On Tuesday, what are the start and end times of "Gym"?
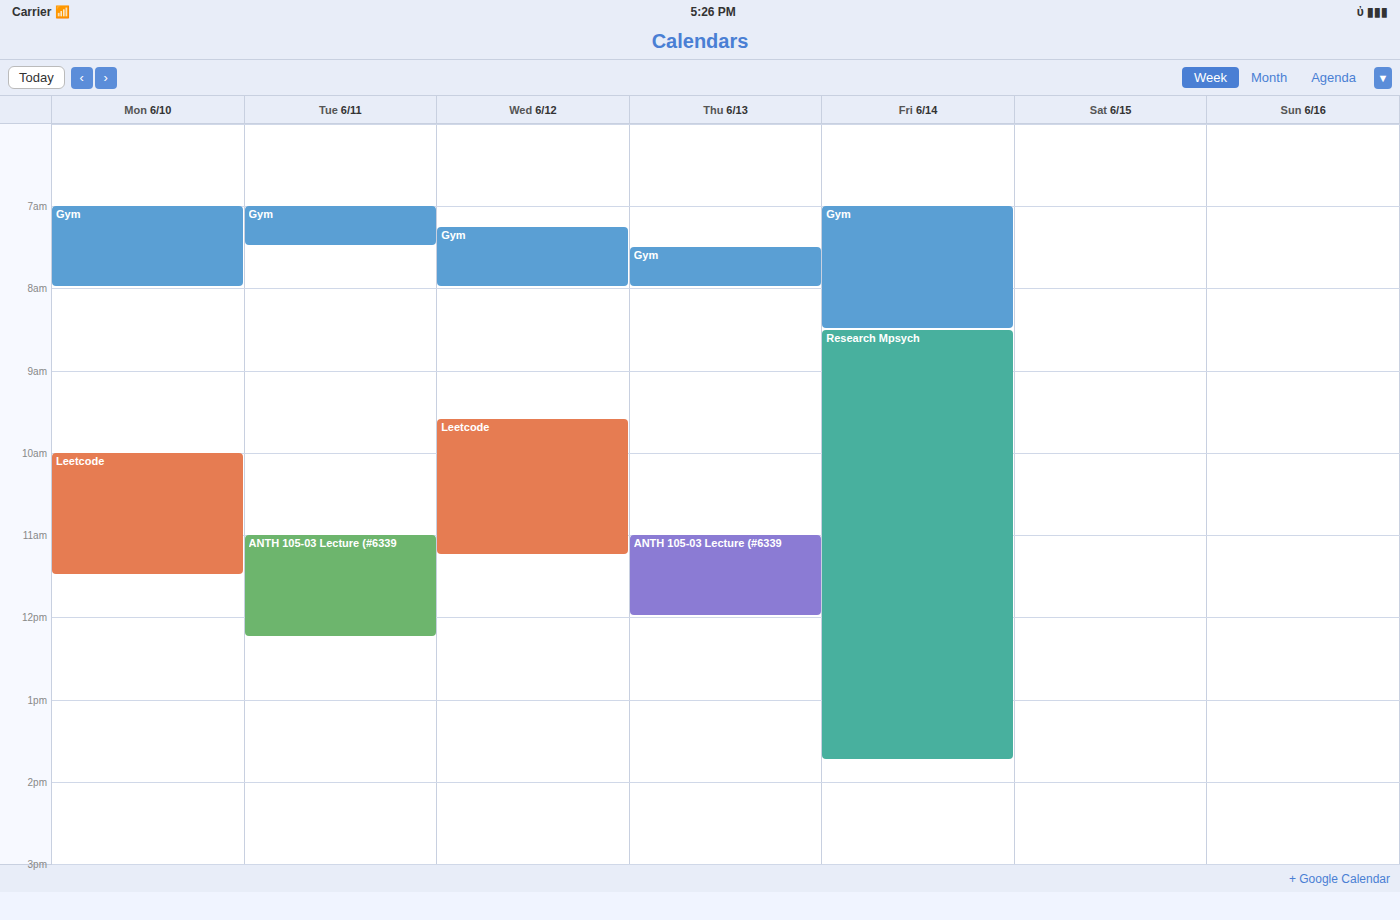
7:00 AM to 7:30 AM